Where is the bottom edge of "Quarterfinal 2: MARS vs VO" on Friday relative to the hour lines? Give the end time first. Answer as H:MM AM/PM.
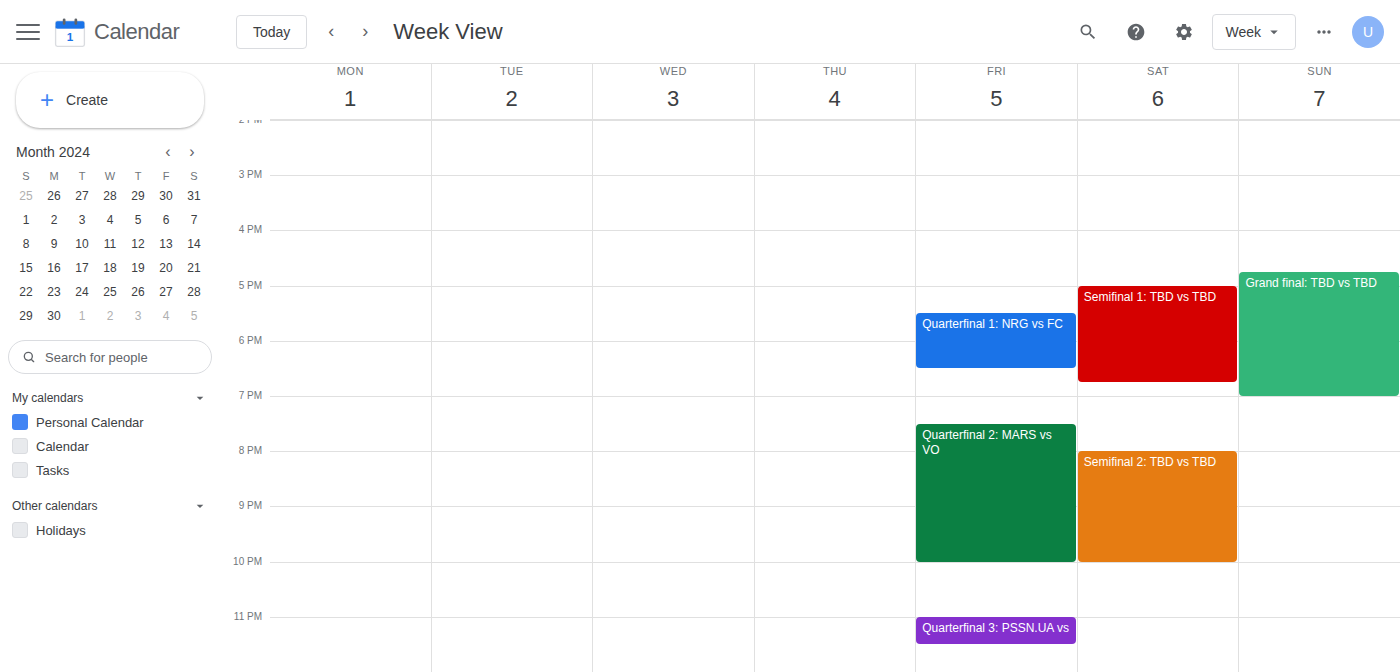
10:00 PM -- exactly on the 10 PM line.